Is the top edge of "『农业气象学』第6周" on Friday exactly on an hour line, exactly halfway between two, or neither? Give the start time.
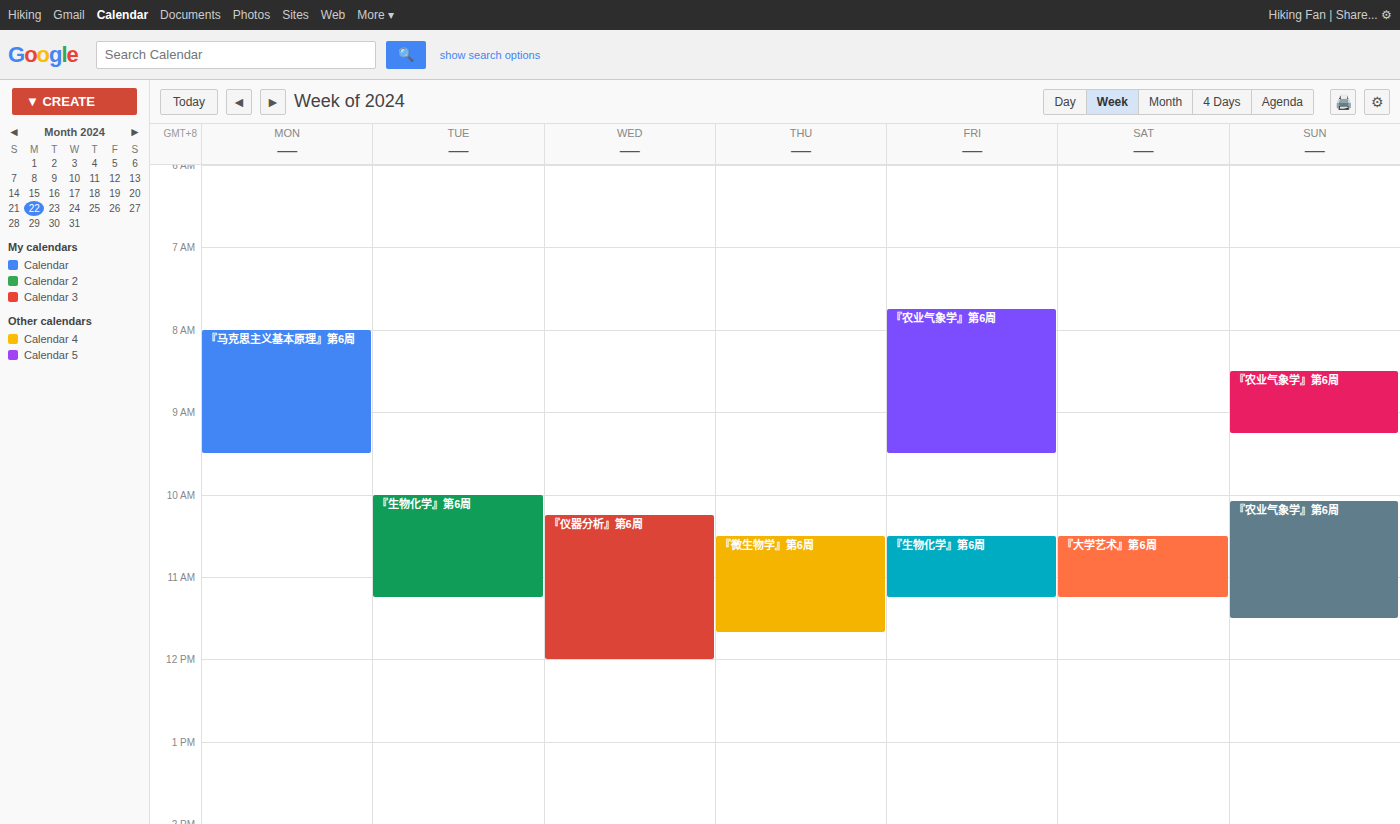
7:45 AM -- neither: three quarters of the way from the 7 AM line to the 8 AM line.